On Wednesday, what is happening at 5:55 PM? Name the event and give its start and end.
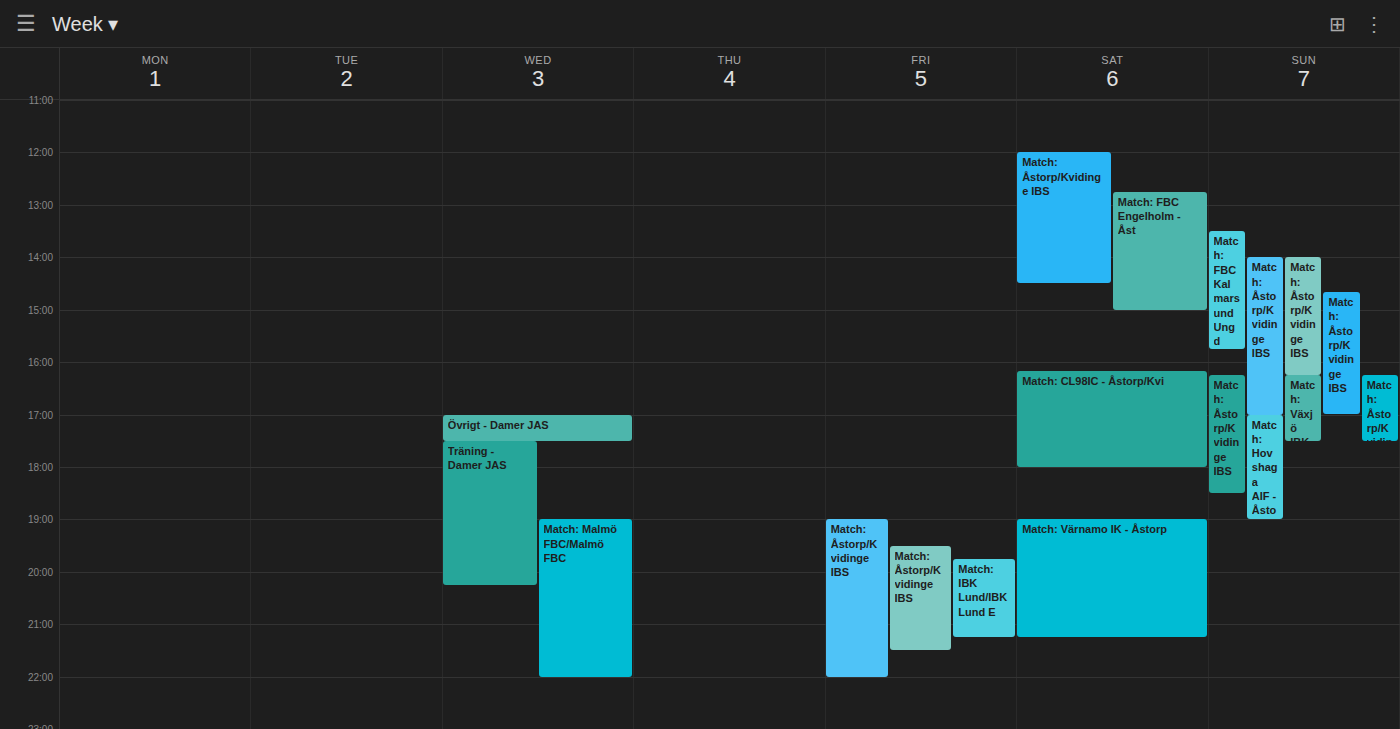
"Träning - Damer JAS", 5:30 PM to 8:15 PM